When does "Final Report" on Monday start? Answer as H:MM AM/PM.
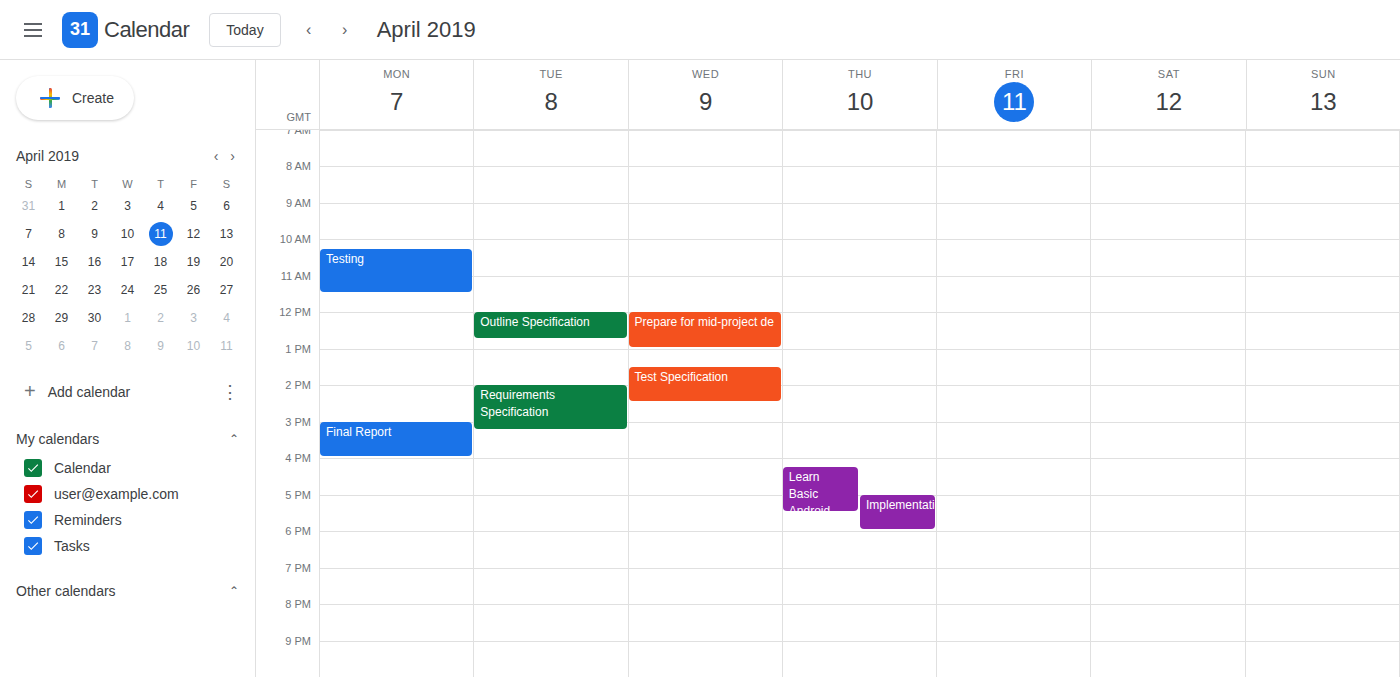
3:00 PM